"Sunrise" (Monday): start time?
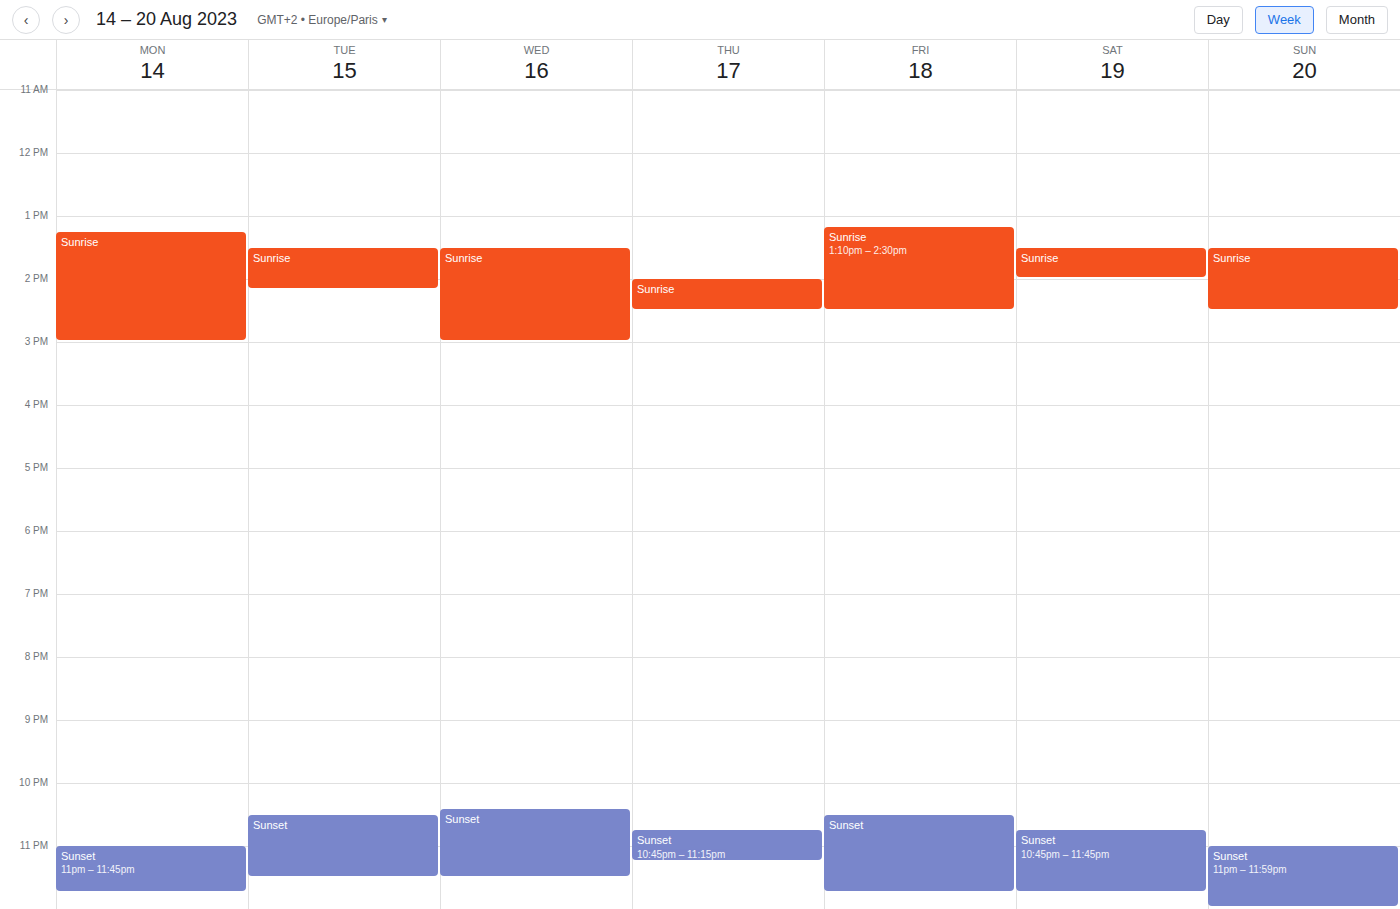
1:15 PM